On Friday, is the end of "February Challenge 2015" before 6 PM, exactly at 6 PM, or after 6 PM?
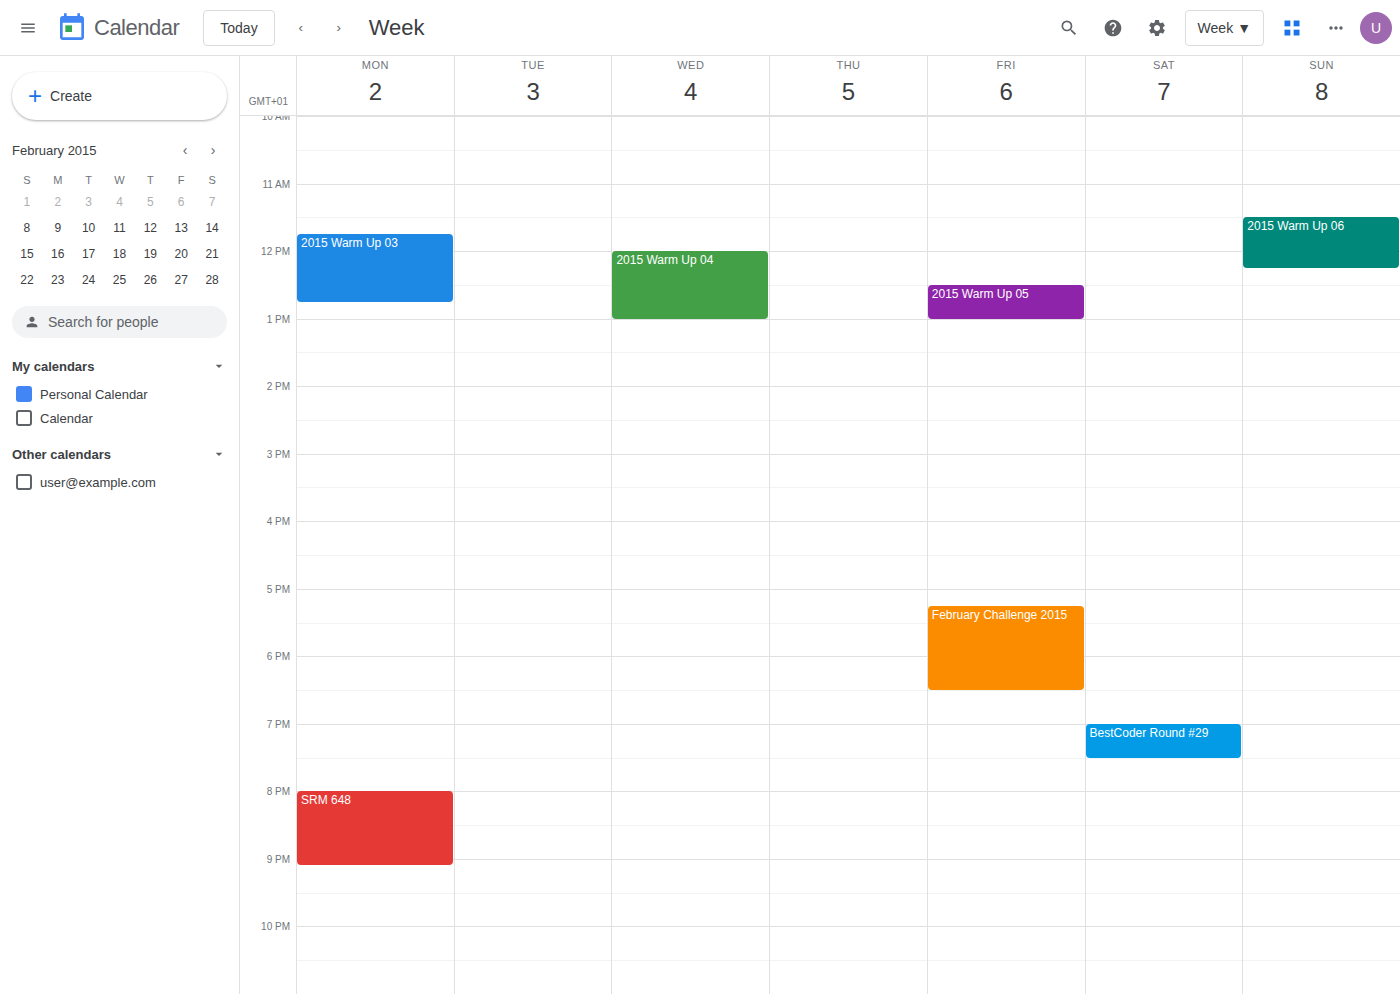
6:30 PM -- after 6 PM, 30 minutes below the 6 PM line.